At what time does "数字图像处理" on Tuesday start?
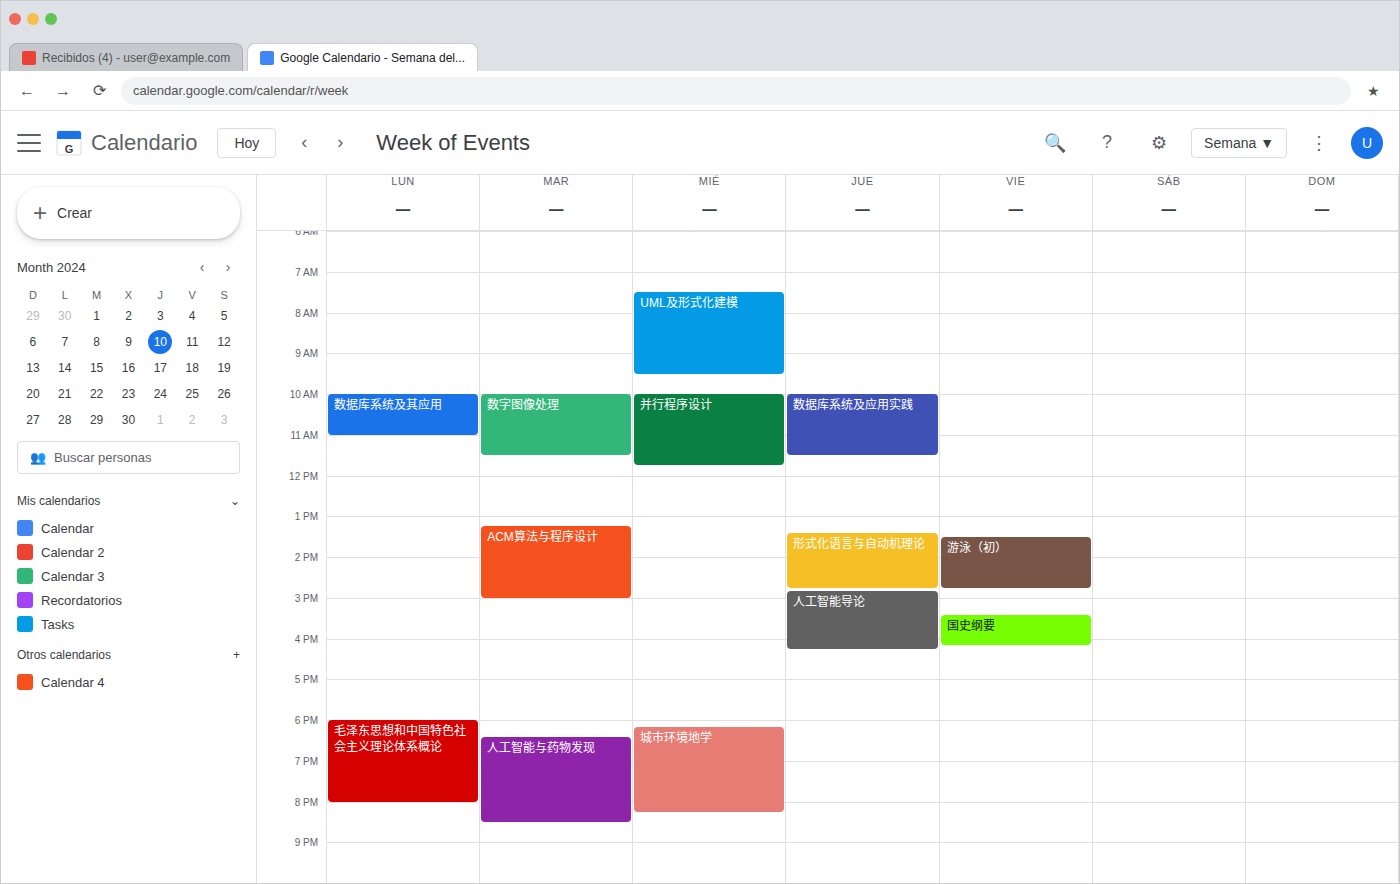
10:00 AM